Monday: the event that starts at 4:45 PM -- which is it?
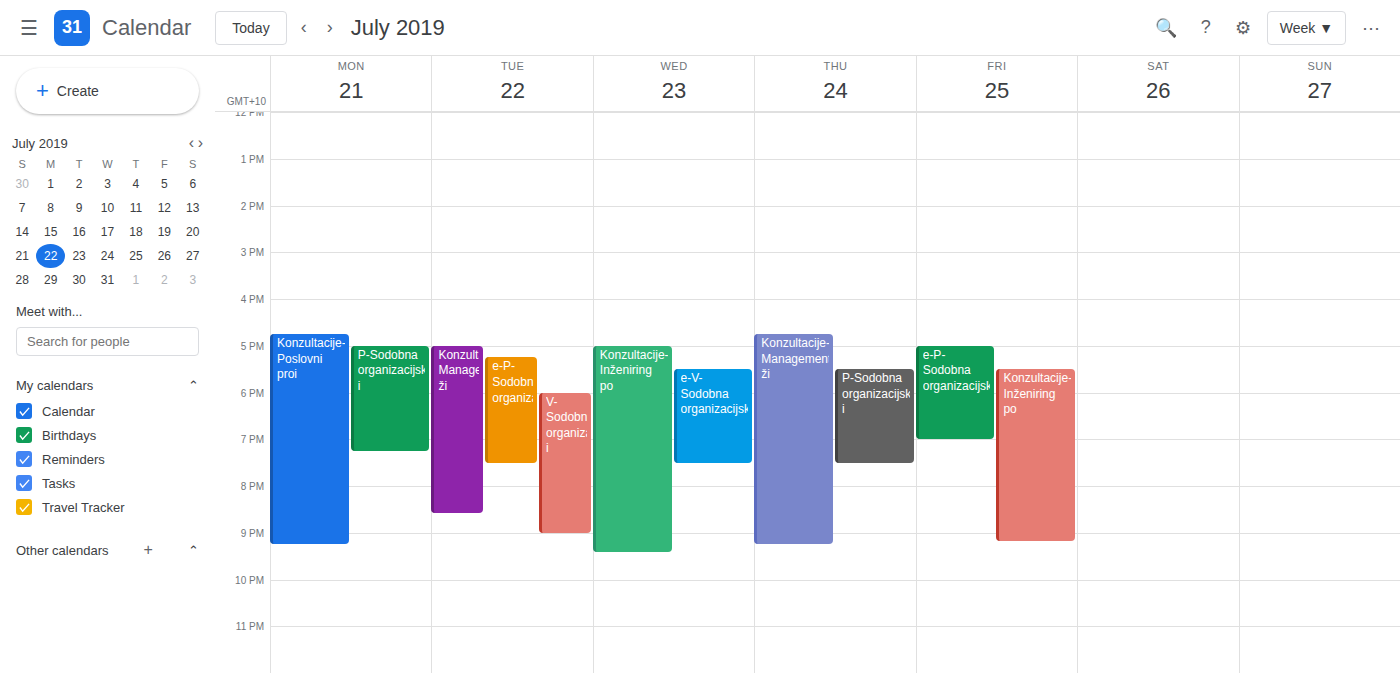
"Konzultacije-Poslovni proi"